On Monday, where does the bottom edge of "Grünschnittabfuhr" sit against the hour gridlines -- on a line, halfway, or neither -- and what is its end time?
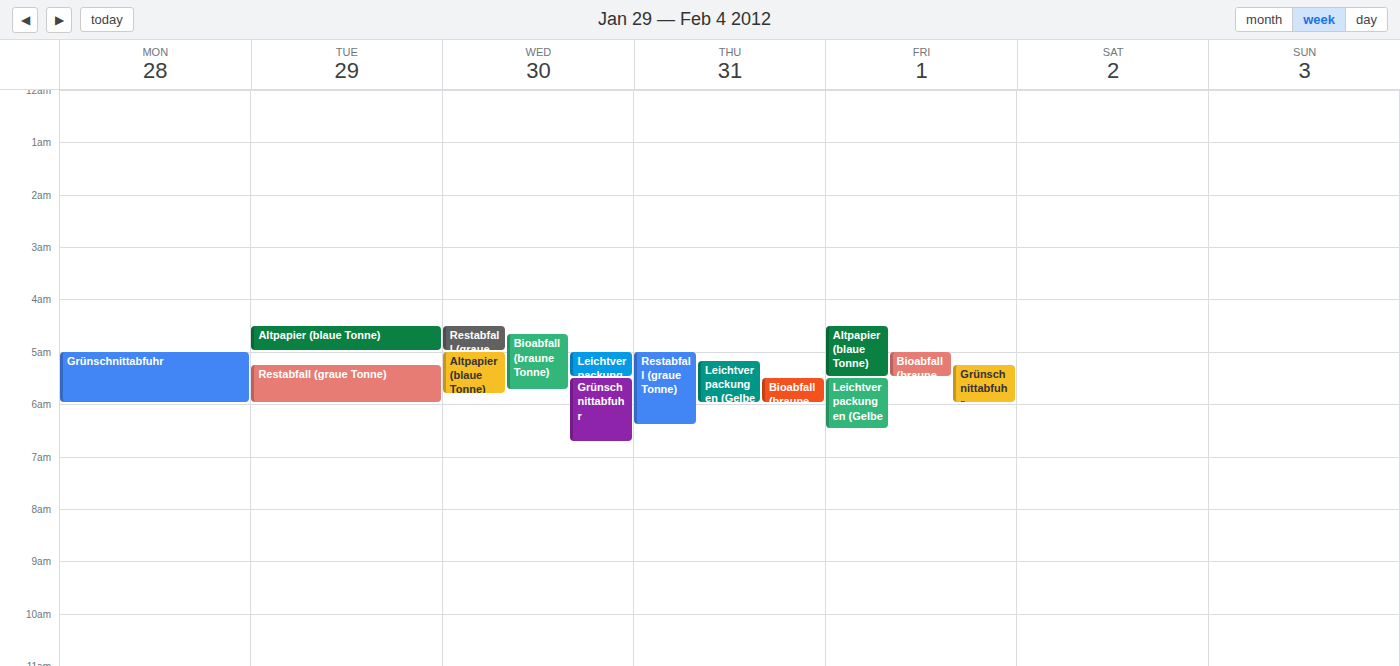
6:00 AM -- exactly on the 6 AM line.